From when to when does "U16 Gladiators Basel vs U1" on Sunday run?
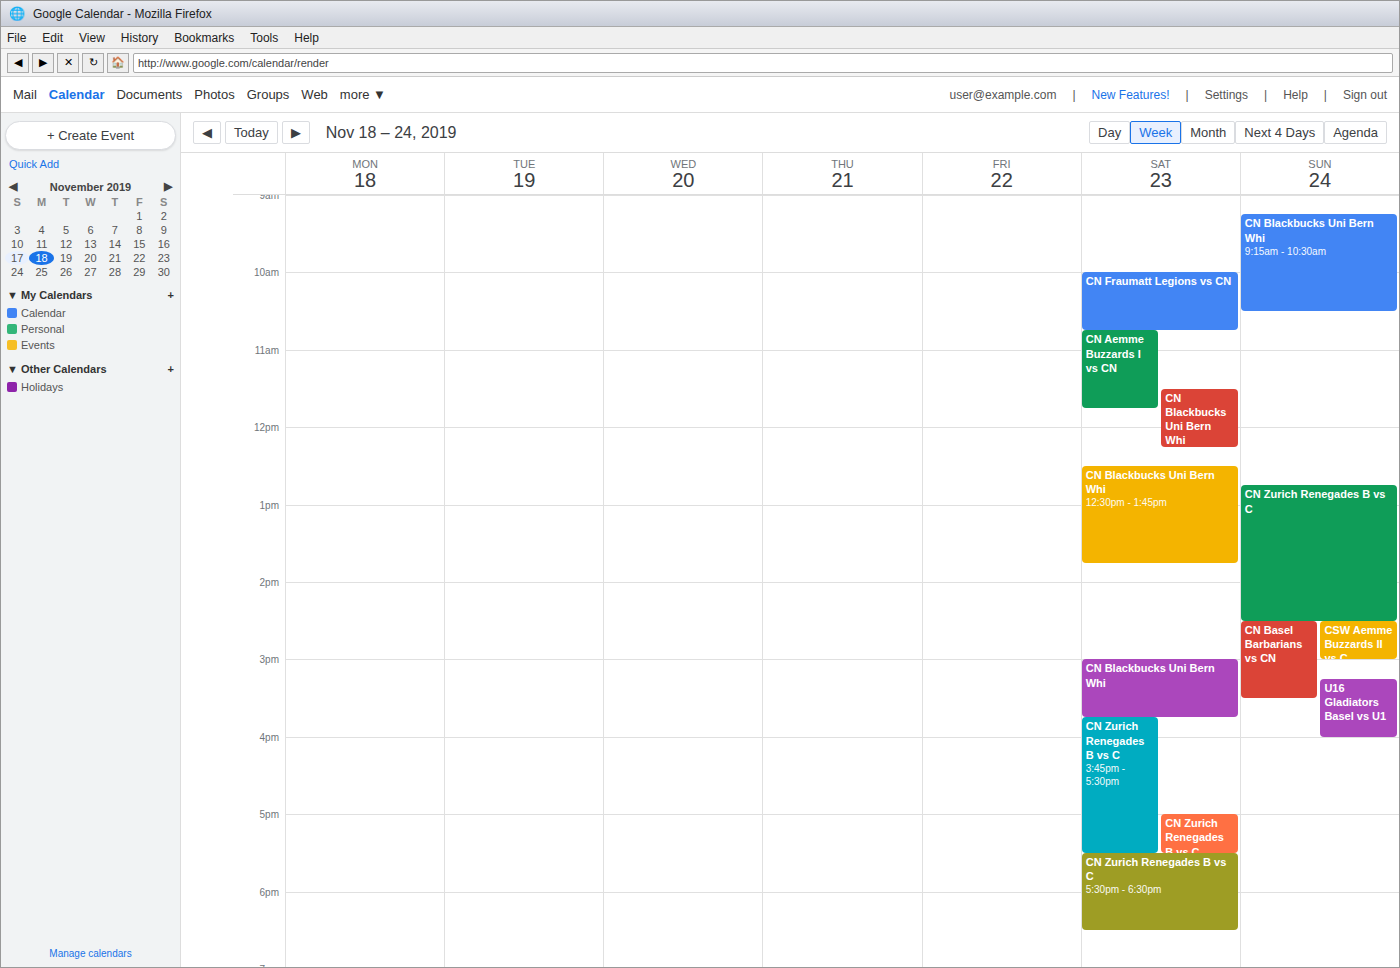
3:15 PM to 4:00 PM